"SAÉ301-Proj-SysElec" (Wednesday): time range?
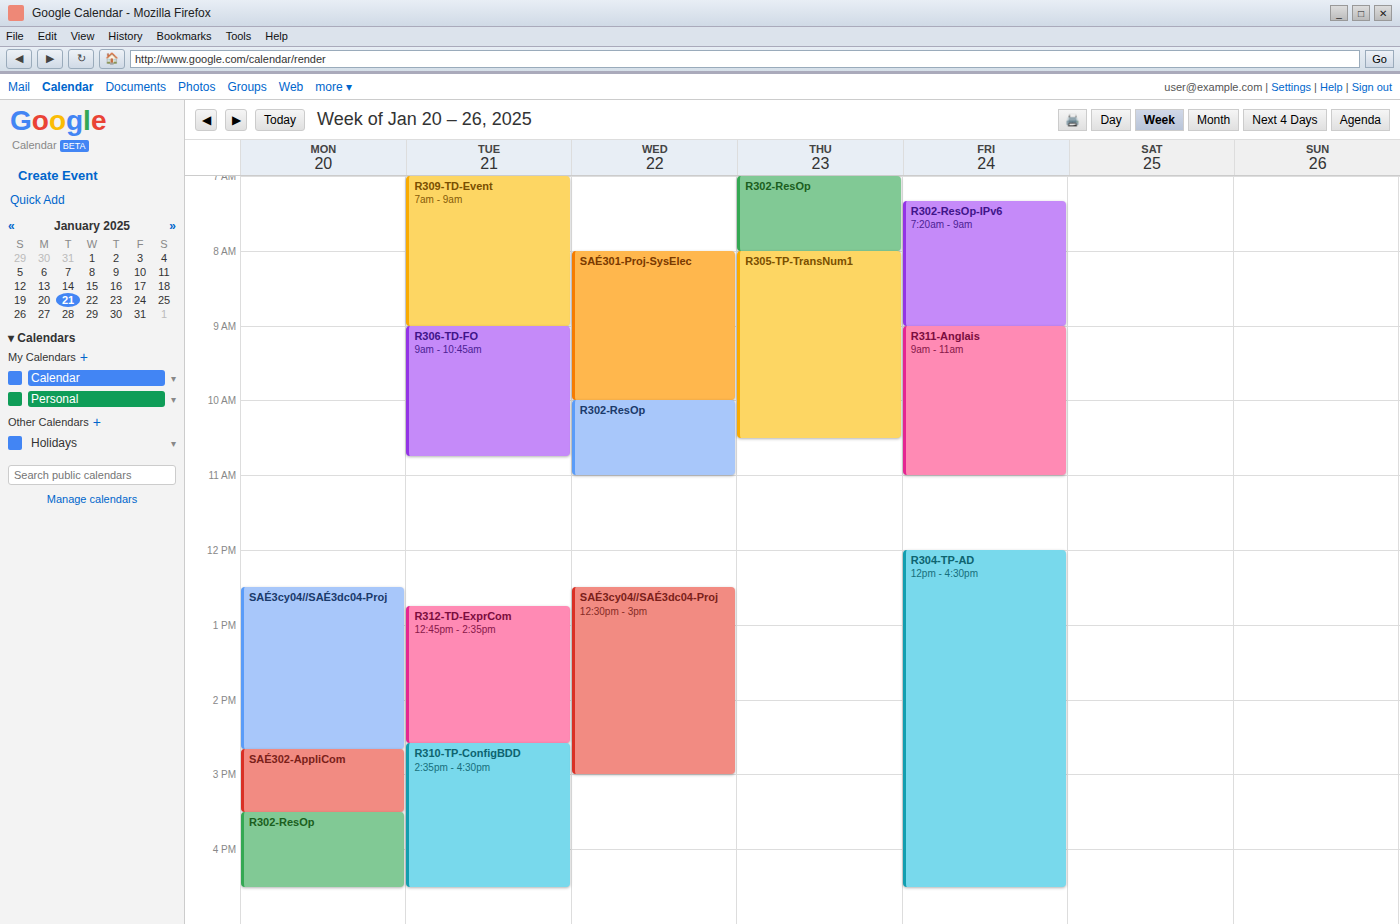
8:00 AM to 10:00 AM